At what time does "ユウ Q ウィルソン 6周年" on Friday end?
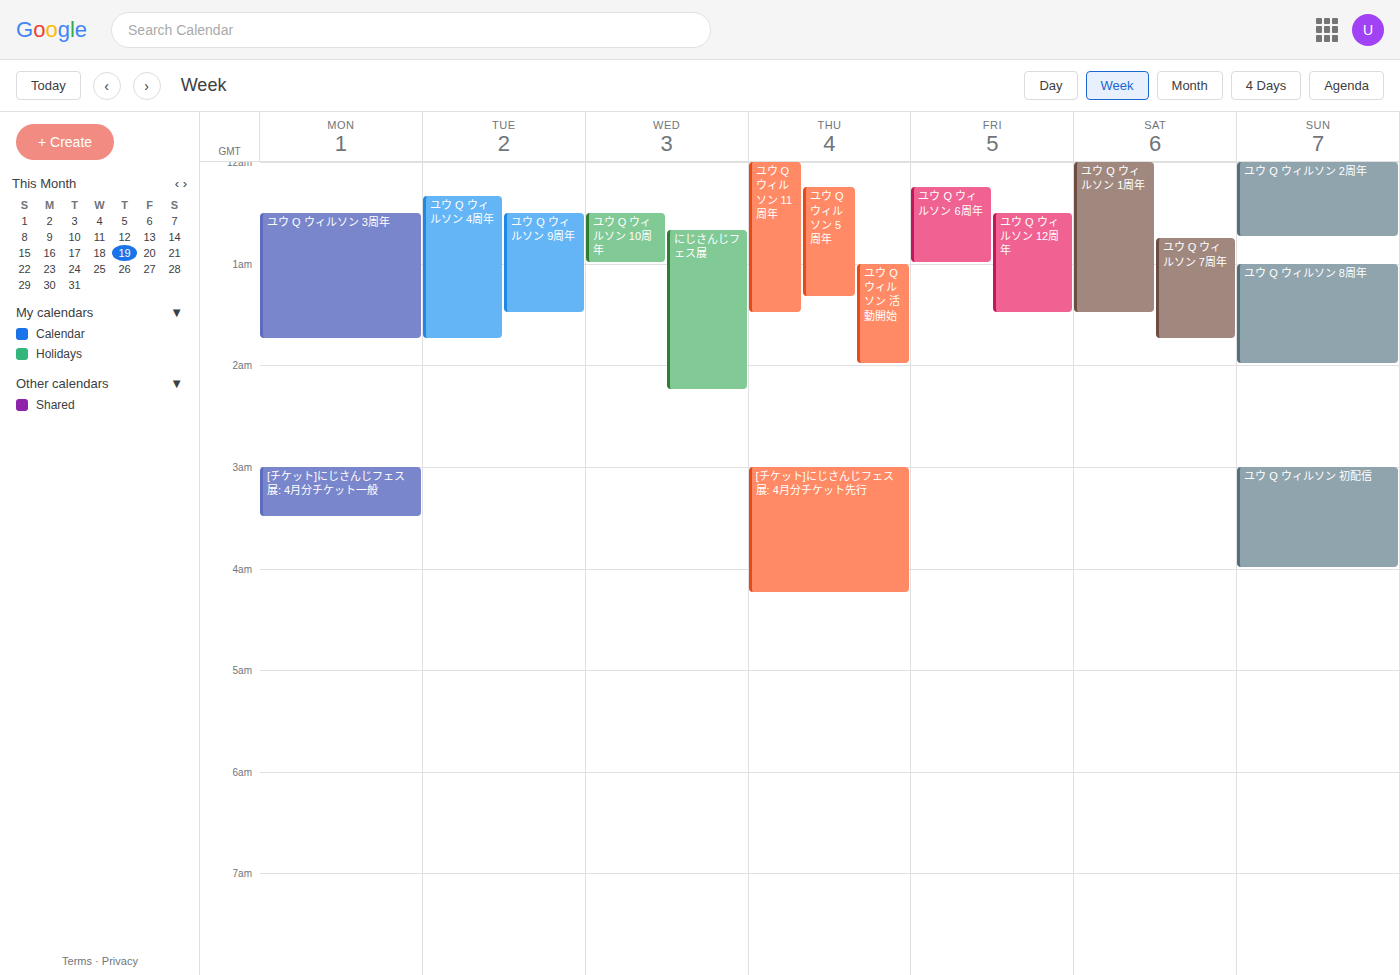
1:00 AM